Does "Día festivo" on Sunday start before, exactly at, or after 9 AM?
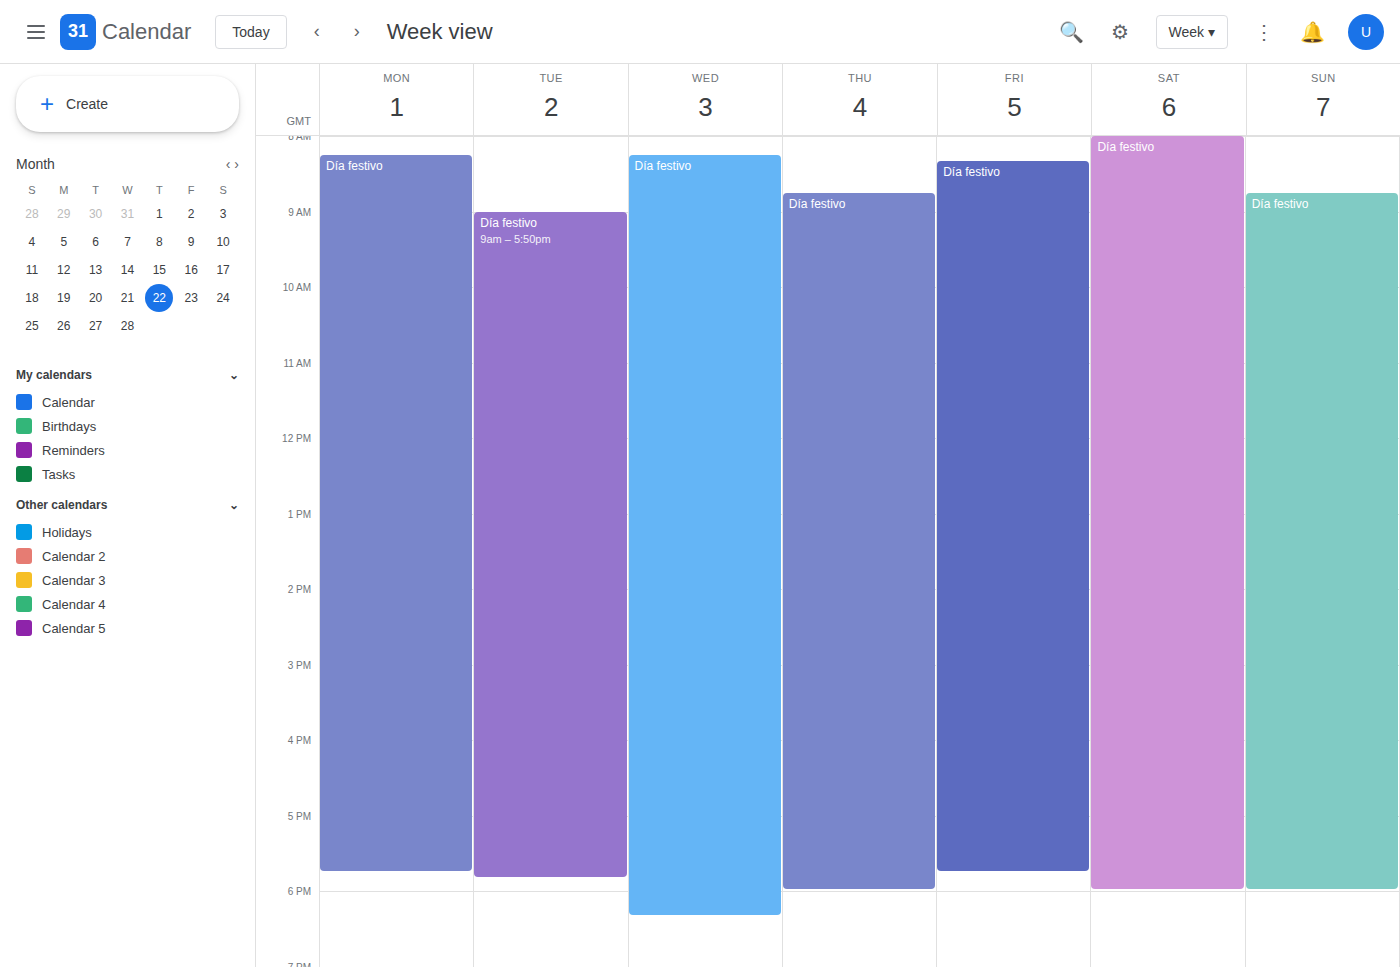
8:45 AM -- before 9 AM, 15 minutes above the 9 AM line.